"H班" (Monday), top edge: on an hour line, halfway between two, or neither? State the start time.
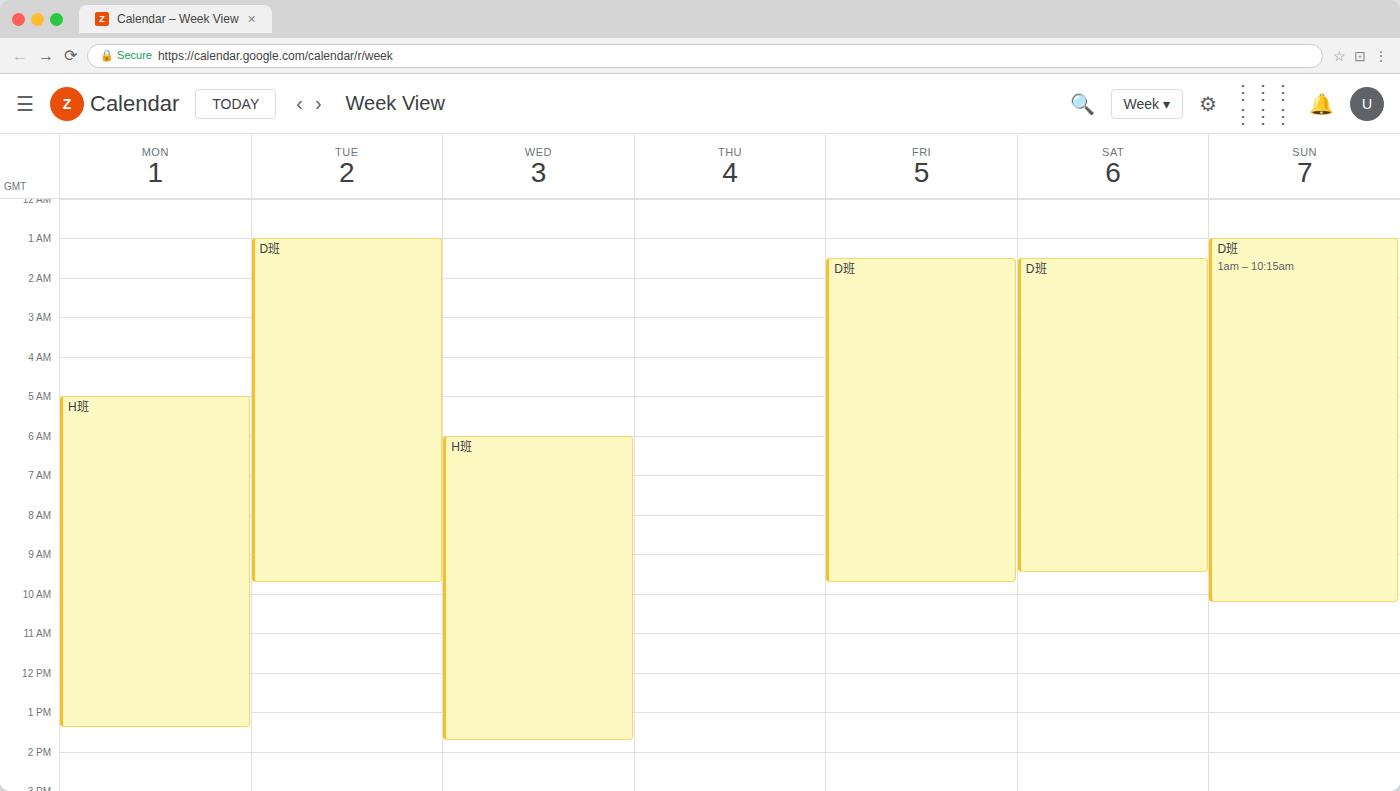
5:00 AM -- exactly on the 5 AM line.